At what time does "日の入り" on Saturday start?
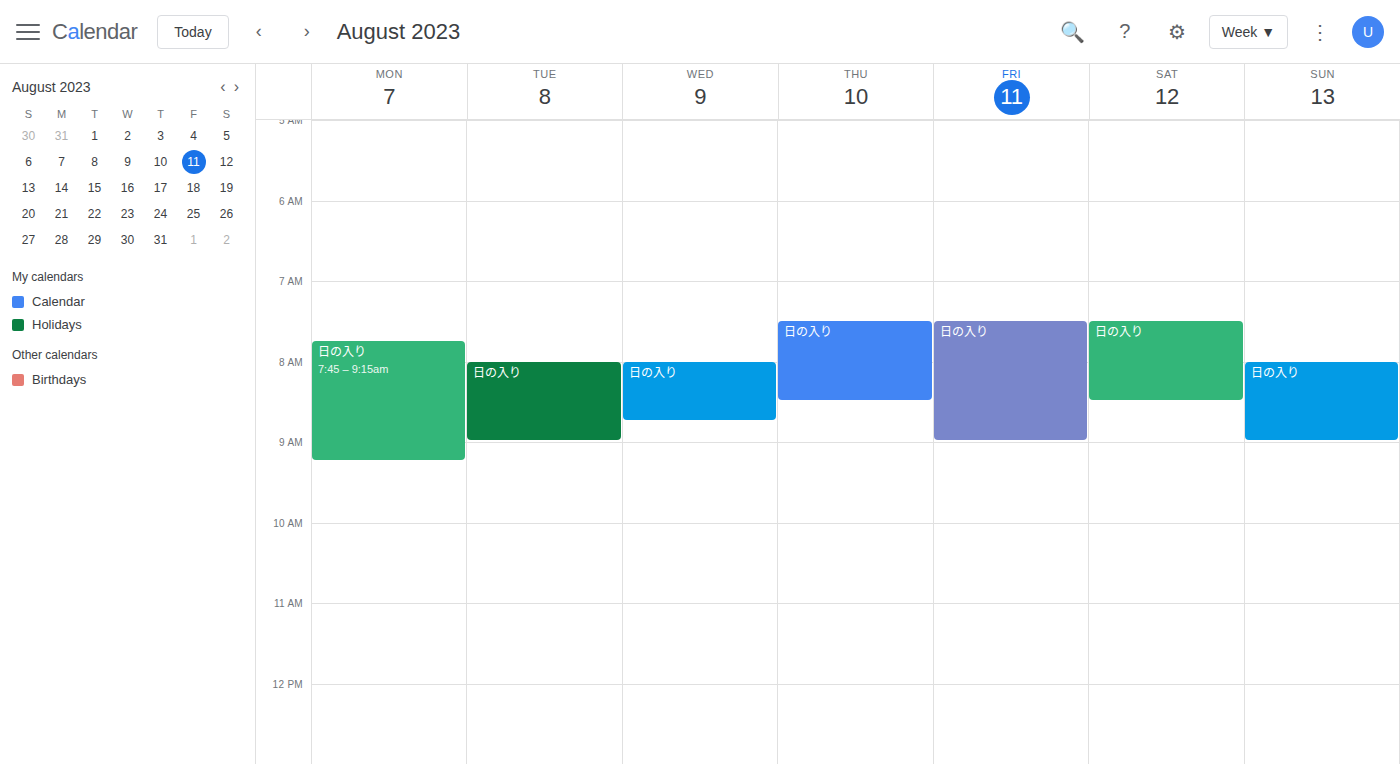
7:30 AM